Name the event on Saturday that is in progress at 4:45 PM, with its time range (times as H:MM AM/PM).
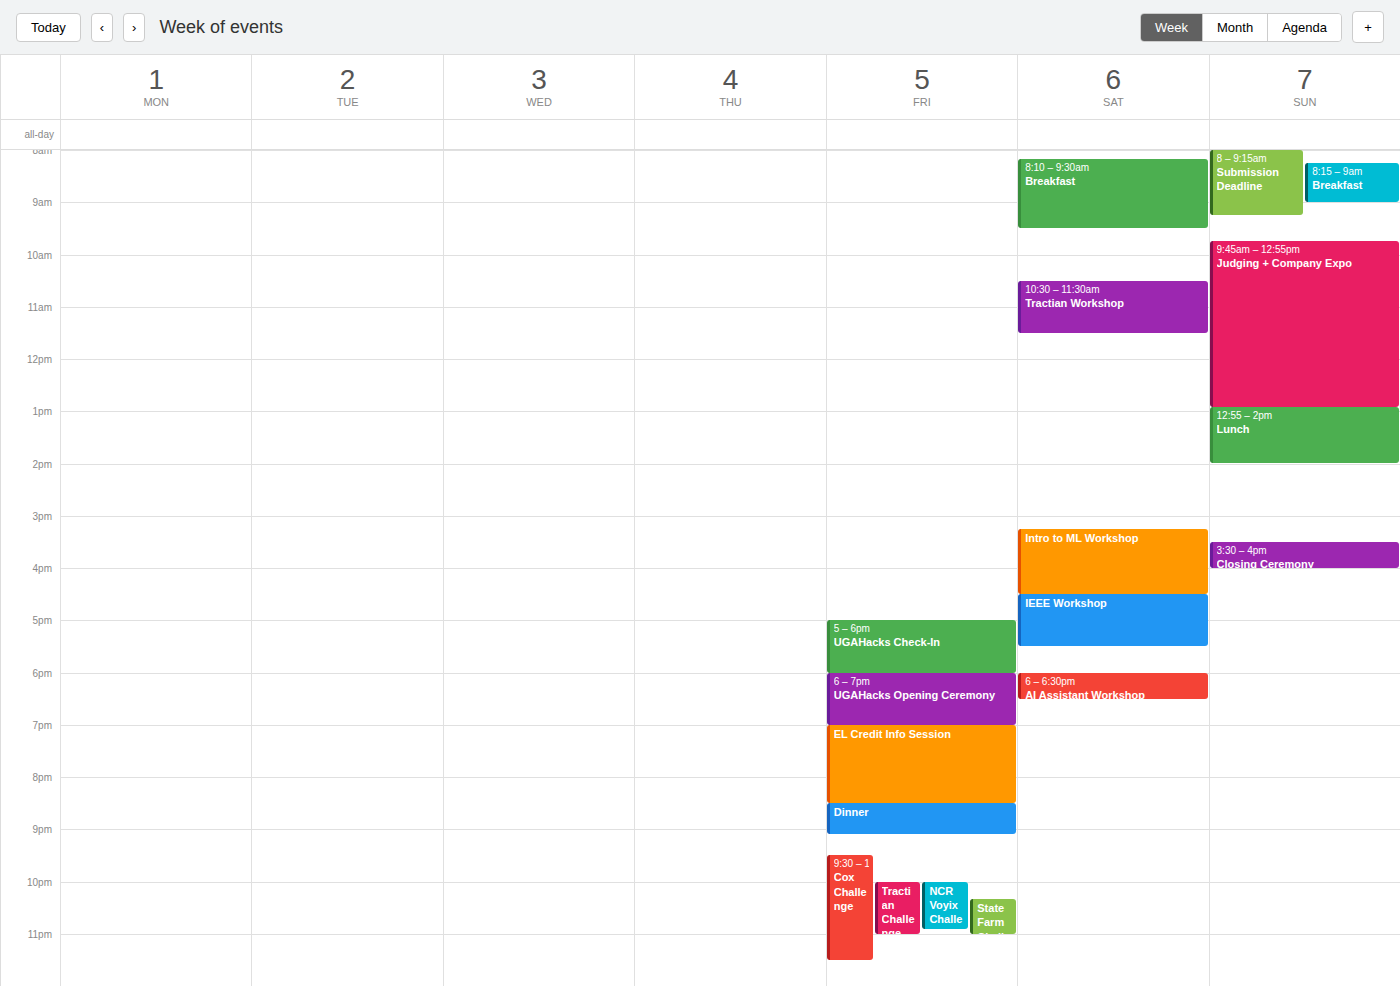
"IEEE Workshop", 4:30 PM to 5:30 PM